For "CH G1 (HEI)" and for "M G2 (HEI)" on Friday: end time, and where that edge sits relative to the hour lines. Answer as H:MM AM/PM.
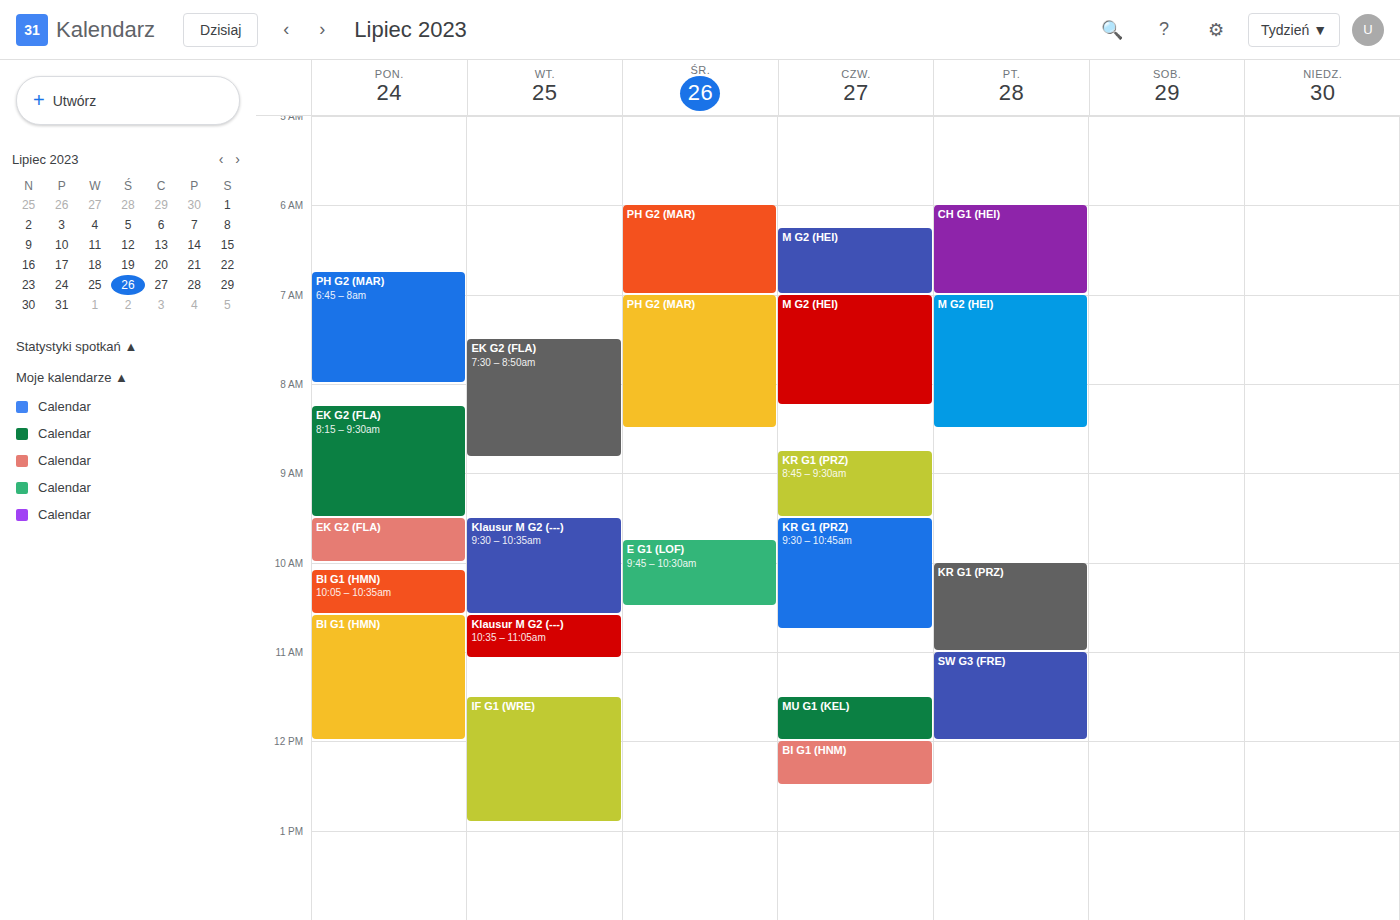
"CH G1 (HEI)": 7:00 AM, exactly on the 7 AM line. "M G2 (HEI)": 8:30 AM, halfway between the 8 AM and 9 AM lines.